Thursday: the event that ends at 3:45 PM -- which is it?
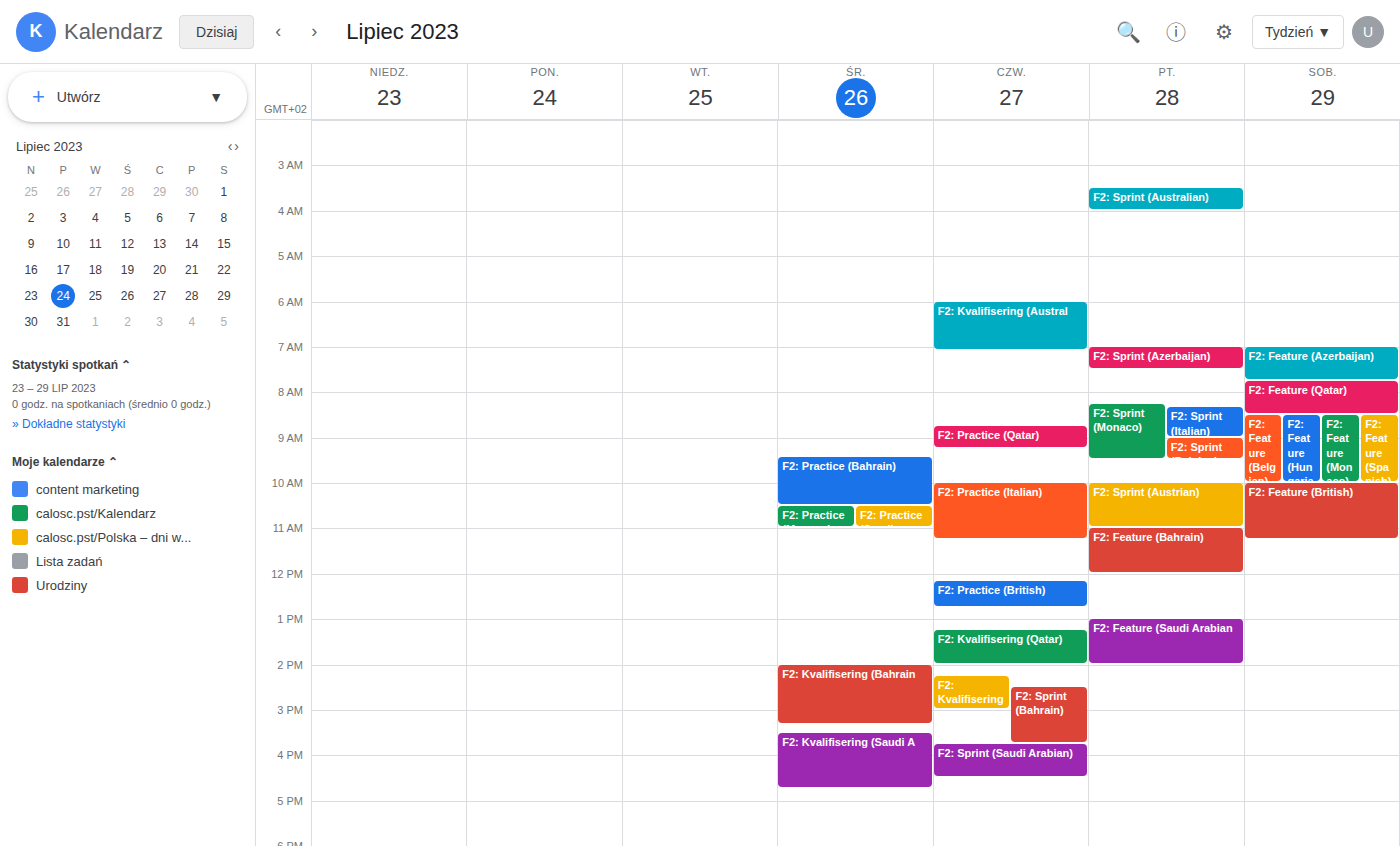
"F2: Sprint (Bahrain)"